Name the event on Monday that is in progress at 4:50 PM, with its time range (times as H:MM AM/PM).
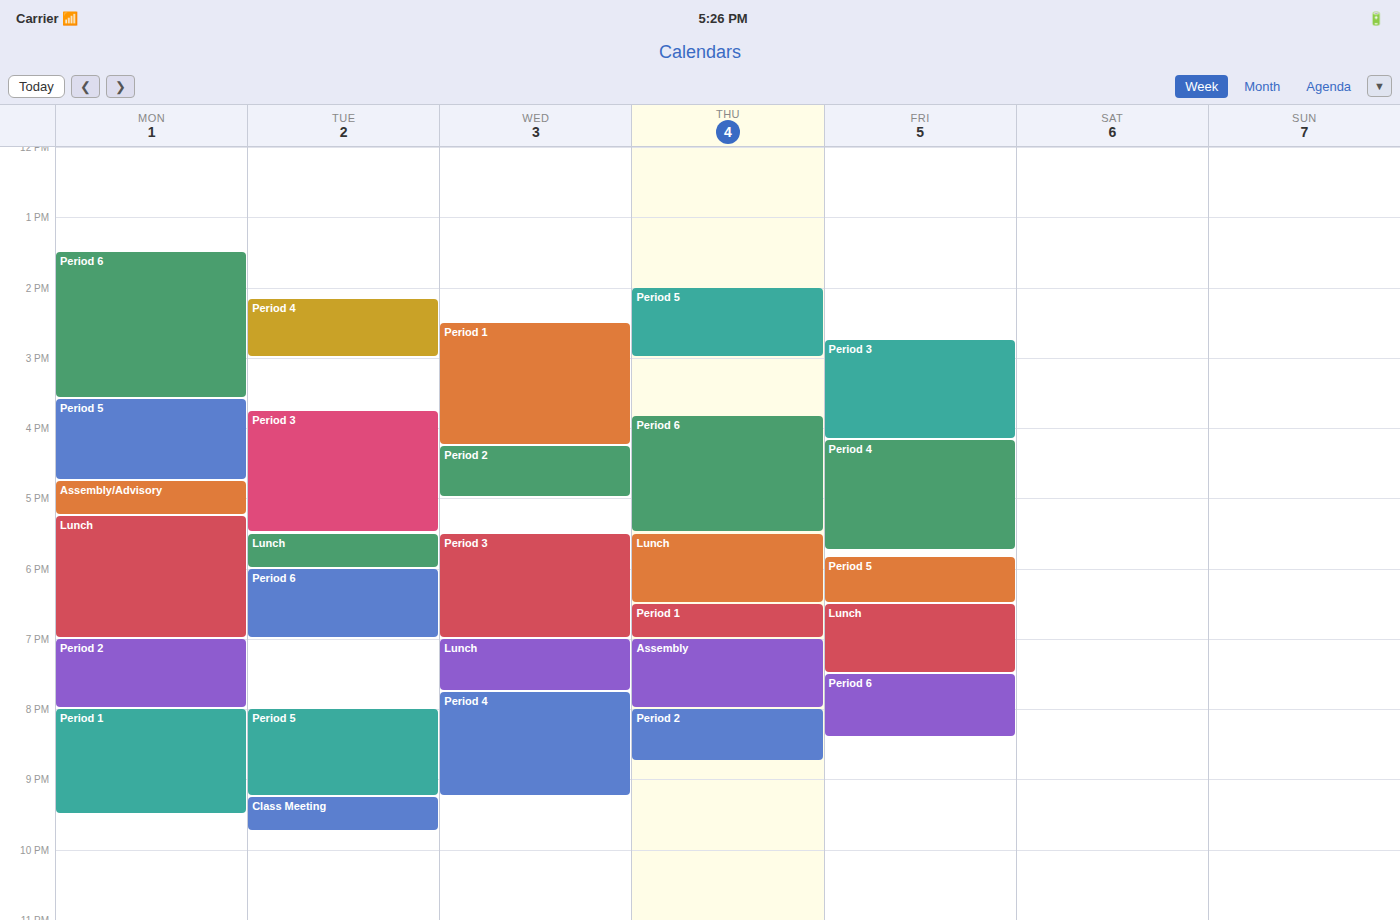
"Assembly/Advisory", 4:45 PM to 5:15 PM